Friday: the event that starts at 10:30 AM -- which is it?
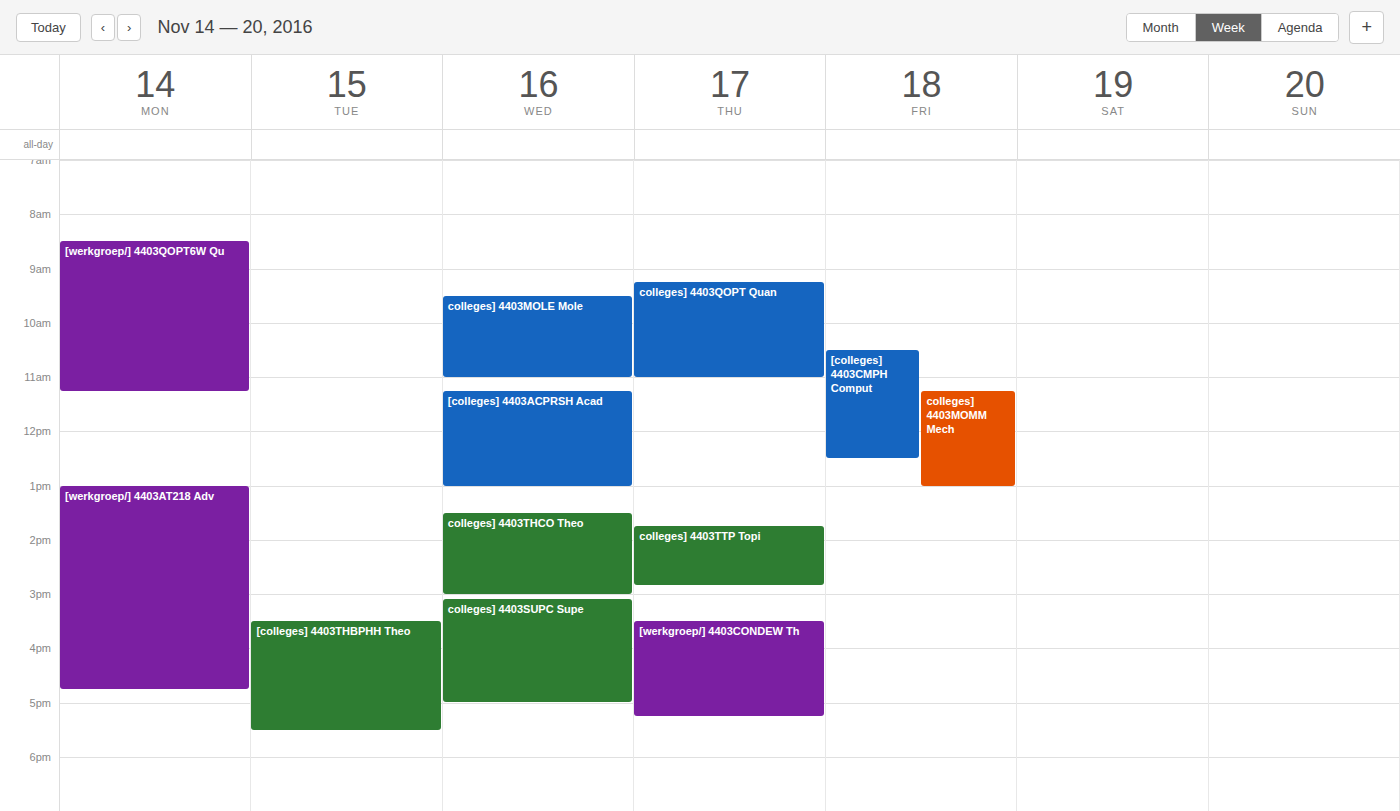
"[colleges] 4403CMPH Comput"